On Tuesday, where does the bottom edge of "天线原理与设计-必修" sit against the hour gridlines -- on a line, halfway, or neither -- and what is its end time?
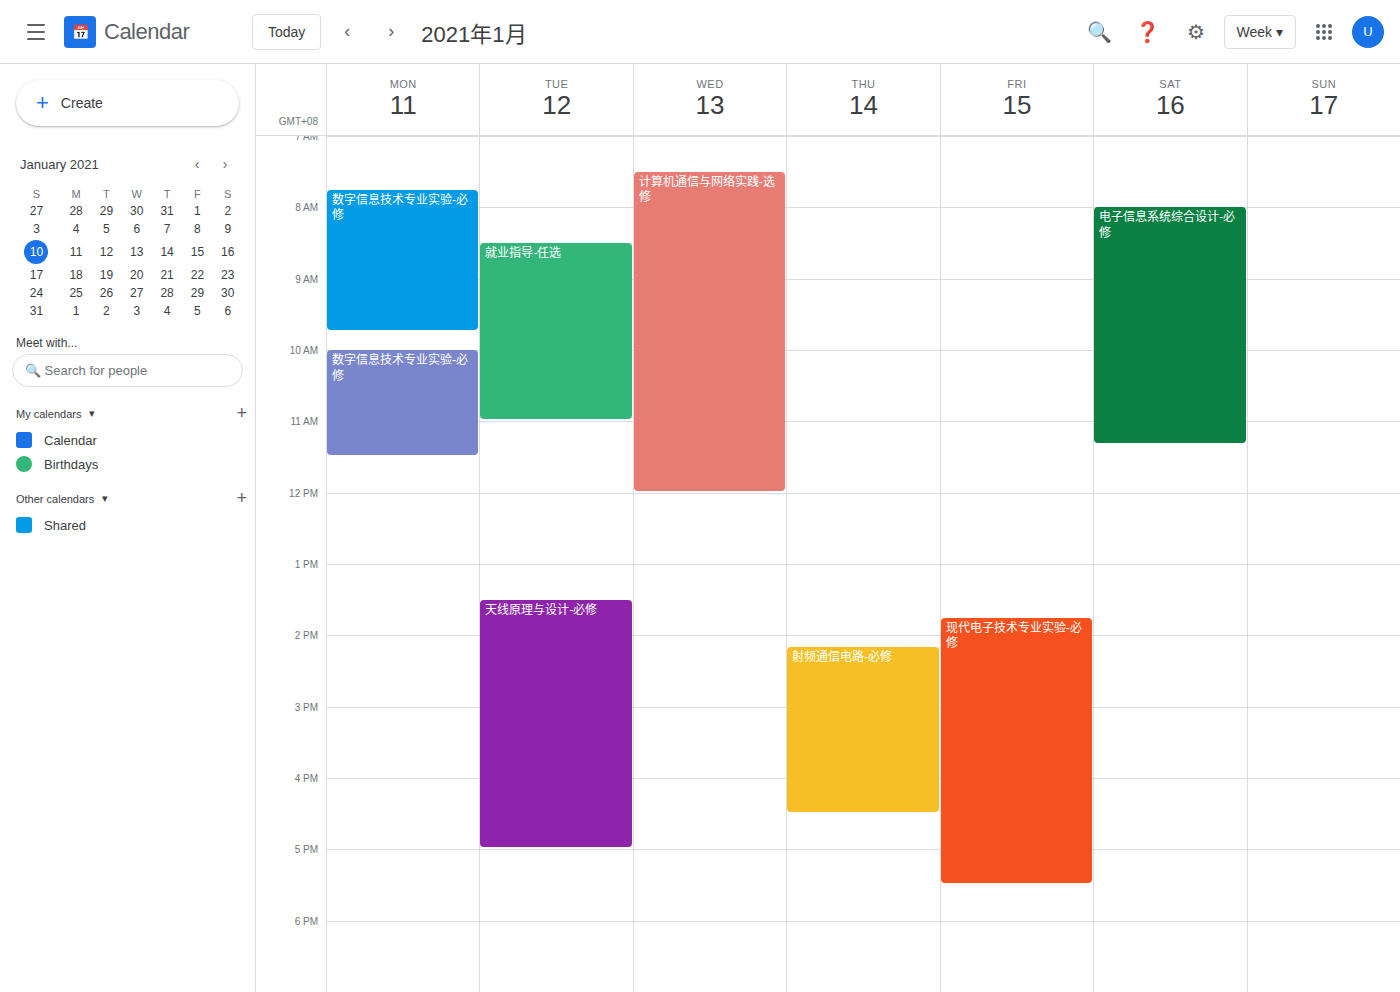
5:00 PM -- exactly on the 5 PM line.